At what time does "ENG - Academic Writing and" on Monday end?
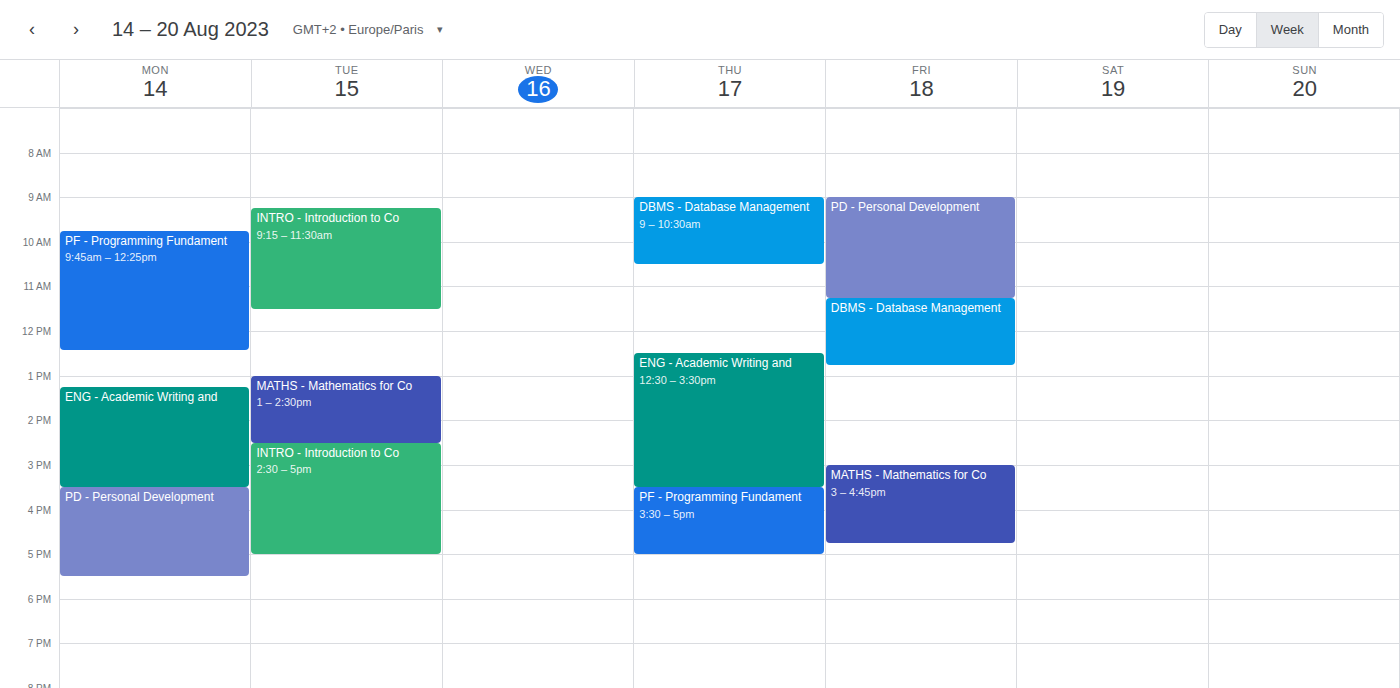
3:30 PM